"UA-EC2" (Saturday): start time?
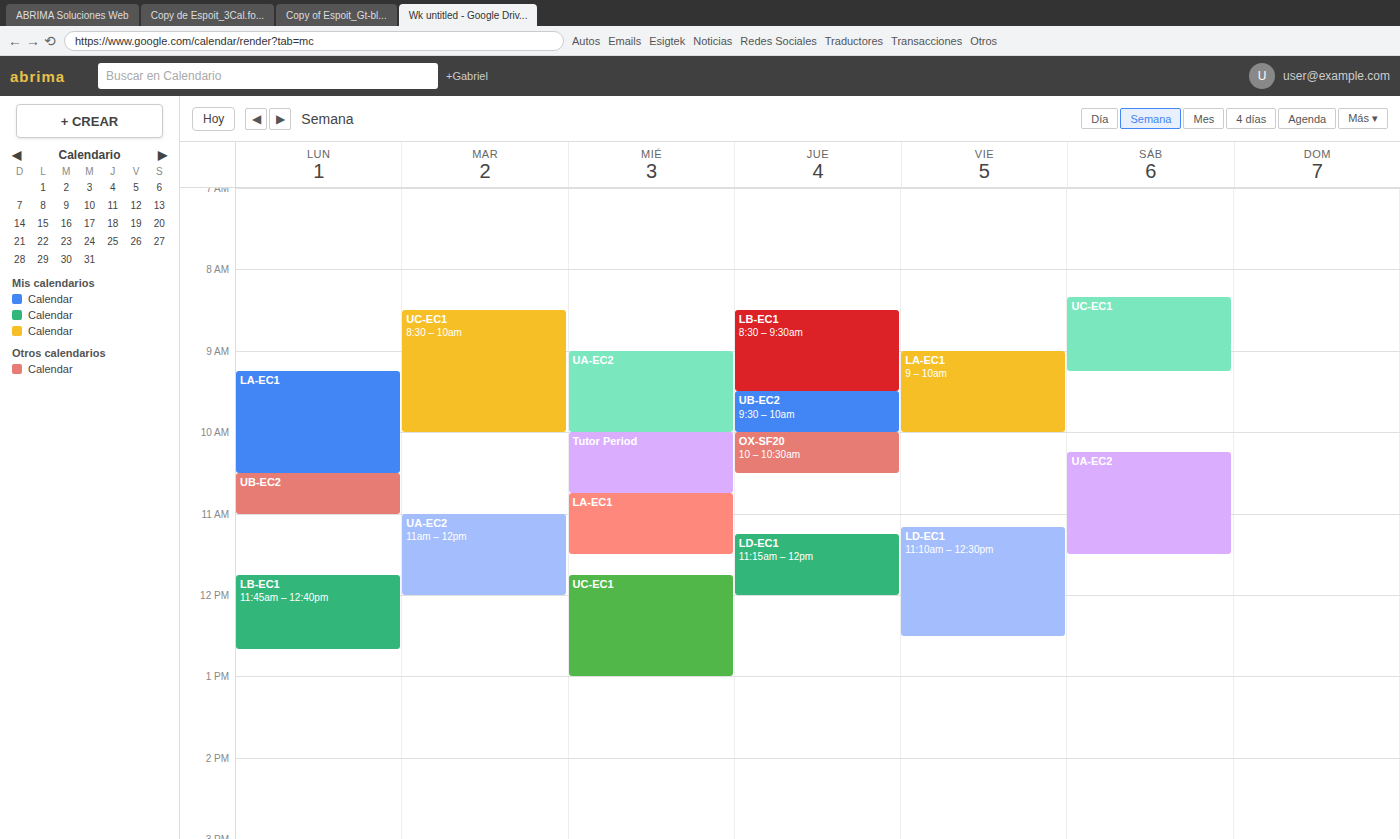
10:15 AM